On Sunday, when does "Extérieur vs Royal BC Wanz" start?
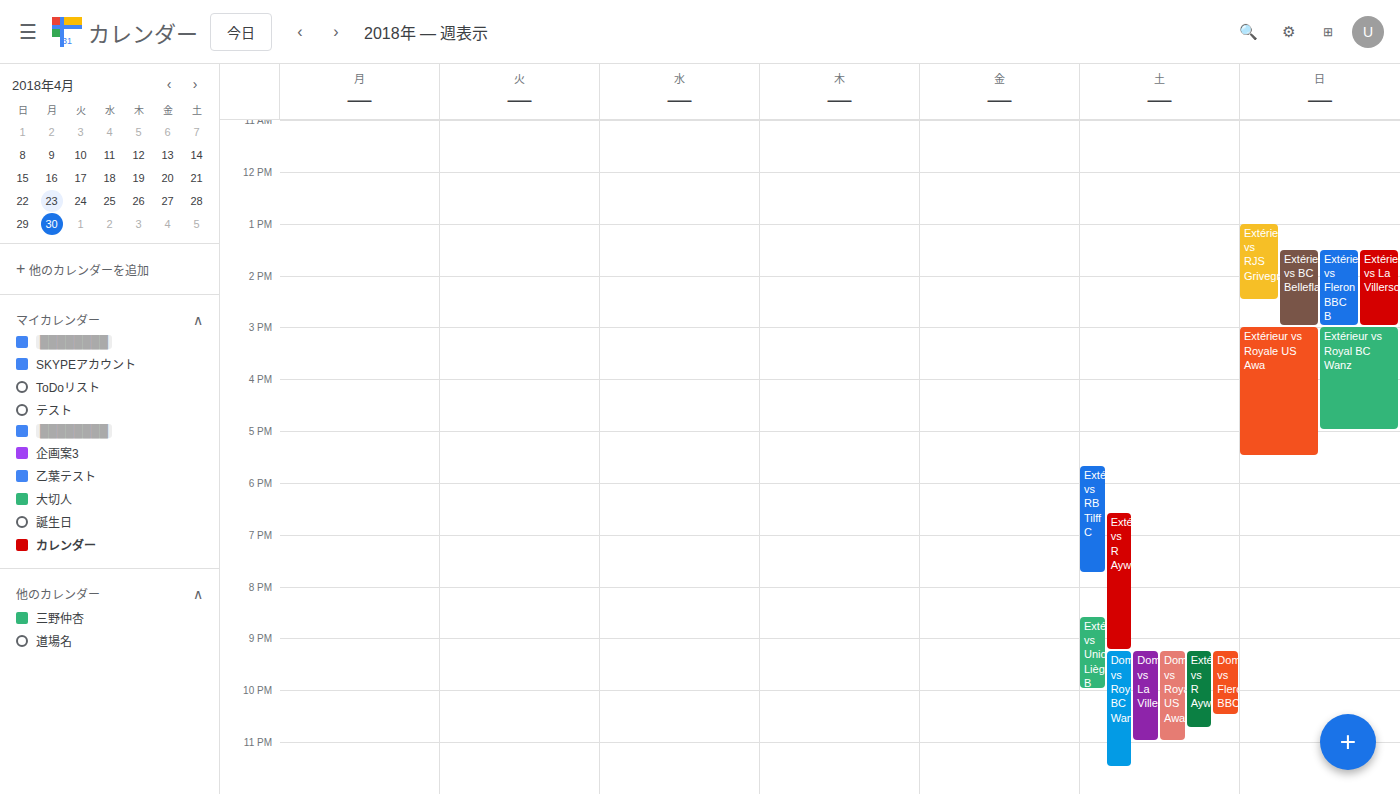
3:00 PM